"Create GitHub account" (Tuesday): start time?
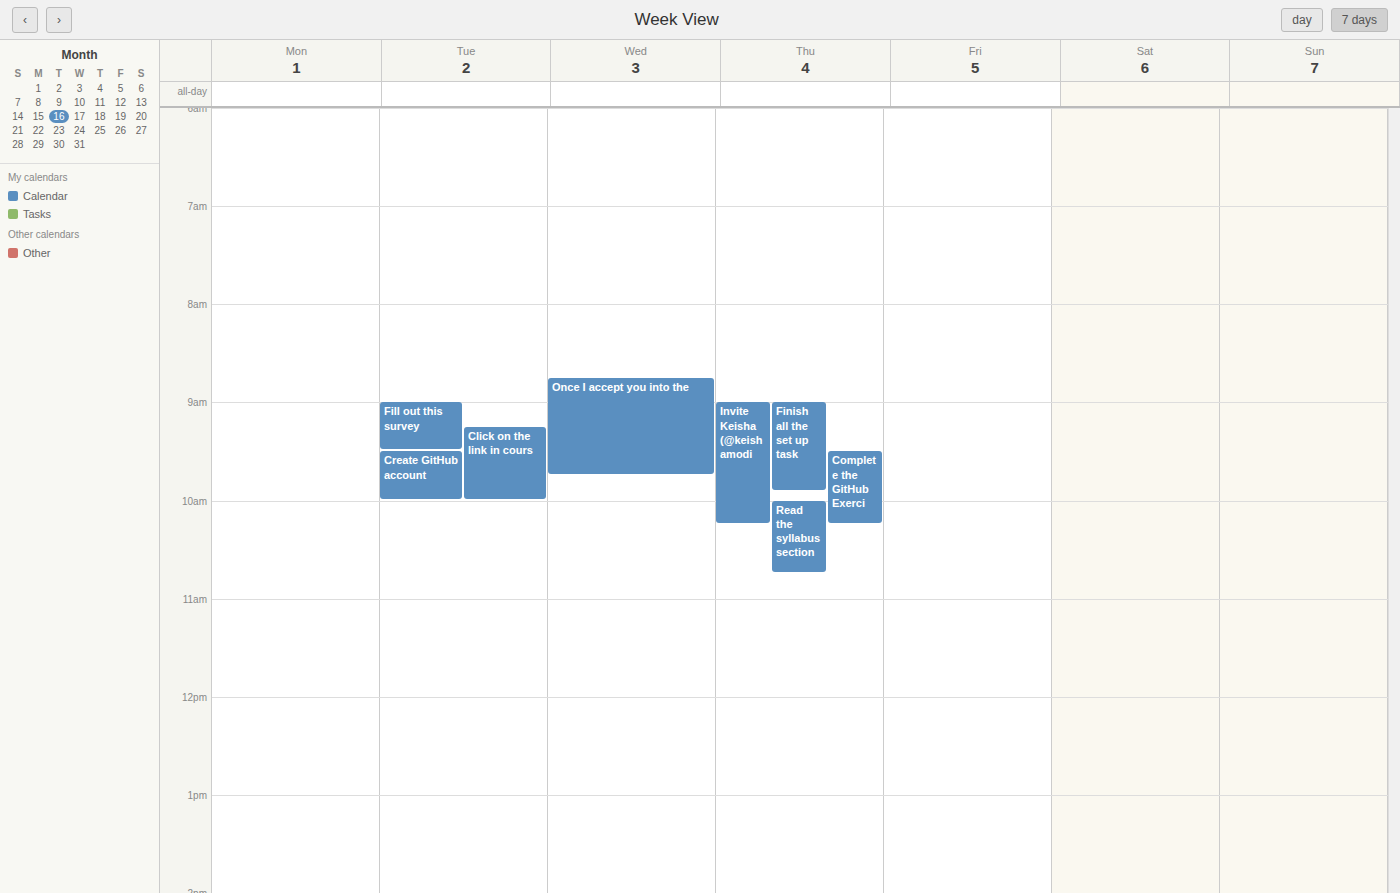
9:30 AM